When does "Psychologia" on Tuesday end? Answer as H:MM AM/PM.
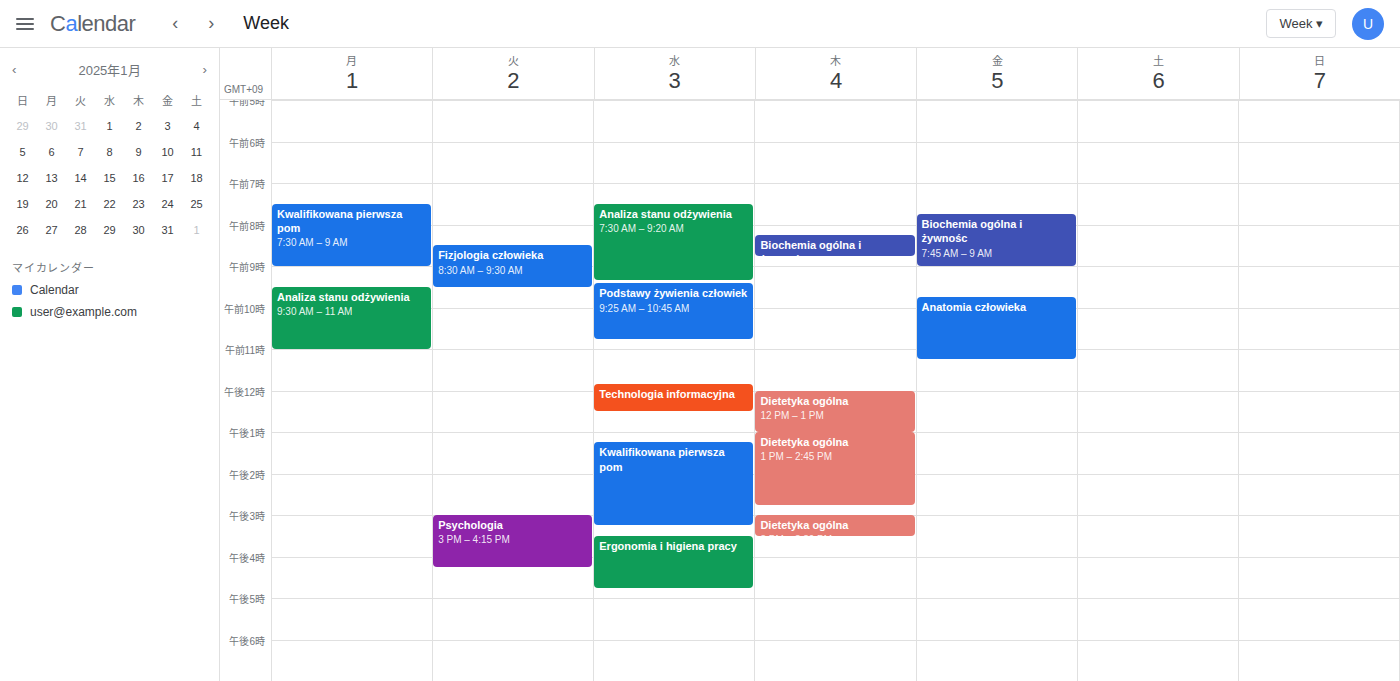
4:15 PM